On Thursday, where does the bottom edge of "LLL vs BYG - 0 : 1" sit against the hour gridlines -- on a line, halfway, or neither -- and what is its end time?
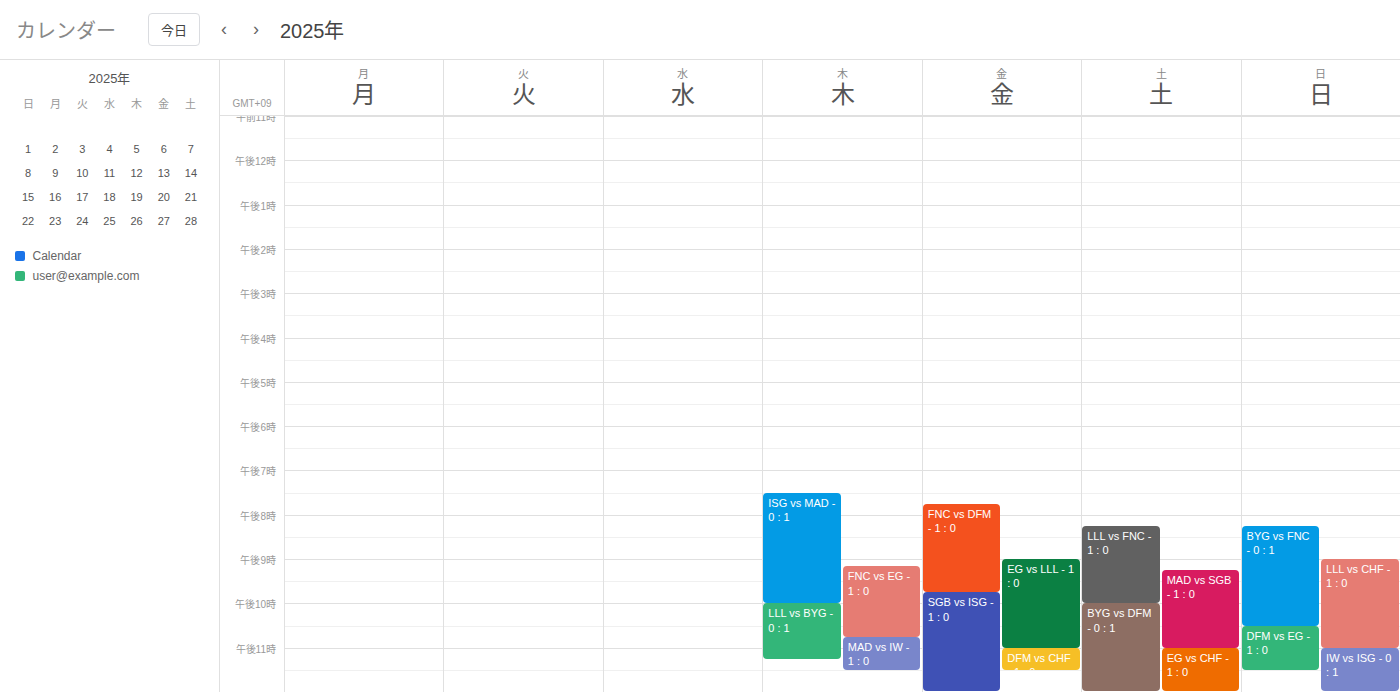
11:15 PM -- neither: a quarter of the way from the 11 PM line to the 12 AM line.